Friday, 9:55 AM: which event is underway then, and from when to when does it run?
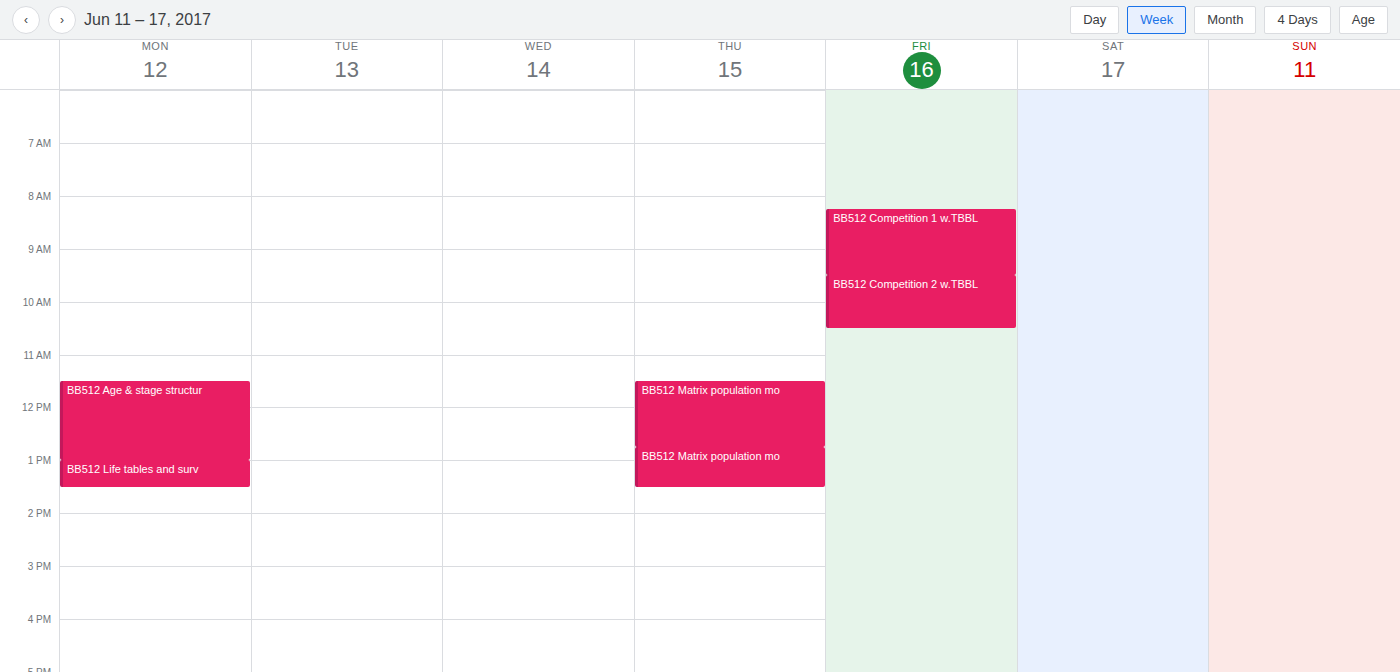
"BB512 Competition 2 w.TBBL", 9:30 AM to 10:30 AM